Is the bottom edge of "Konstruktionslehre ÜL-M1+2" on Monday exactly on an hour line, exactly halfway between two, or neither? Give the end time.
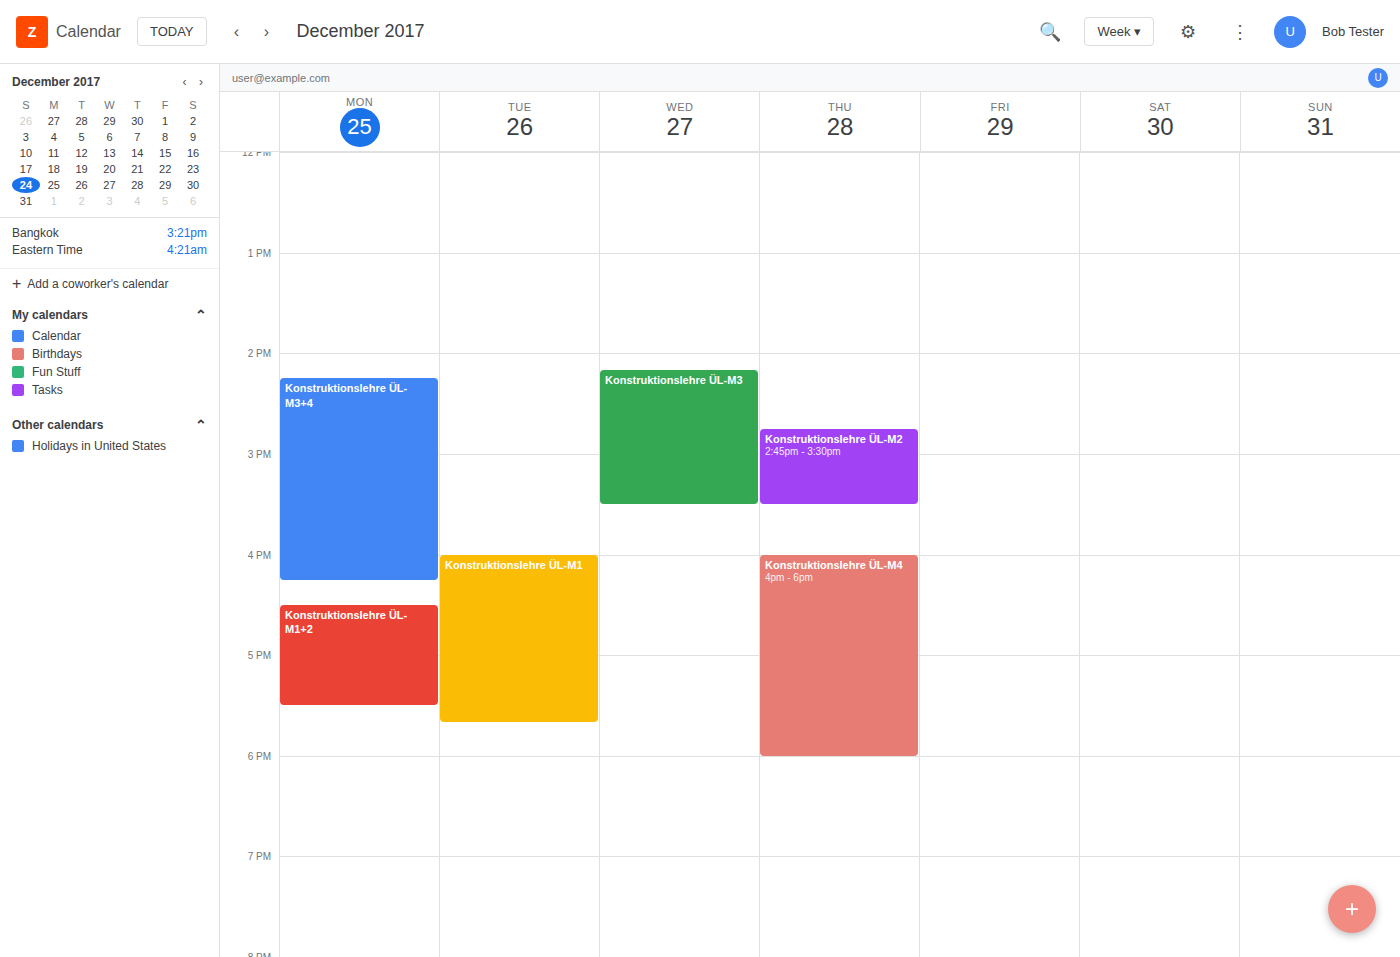
5:30 PM -- halfway between the 5 PM and 6 PM lines.